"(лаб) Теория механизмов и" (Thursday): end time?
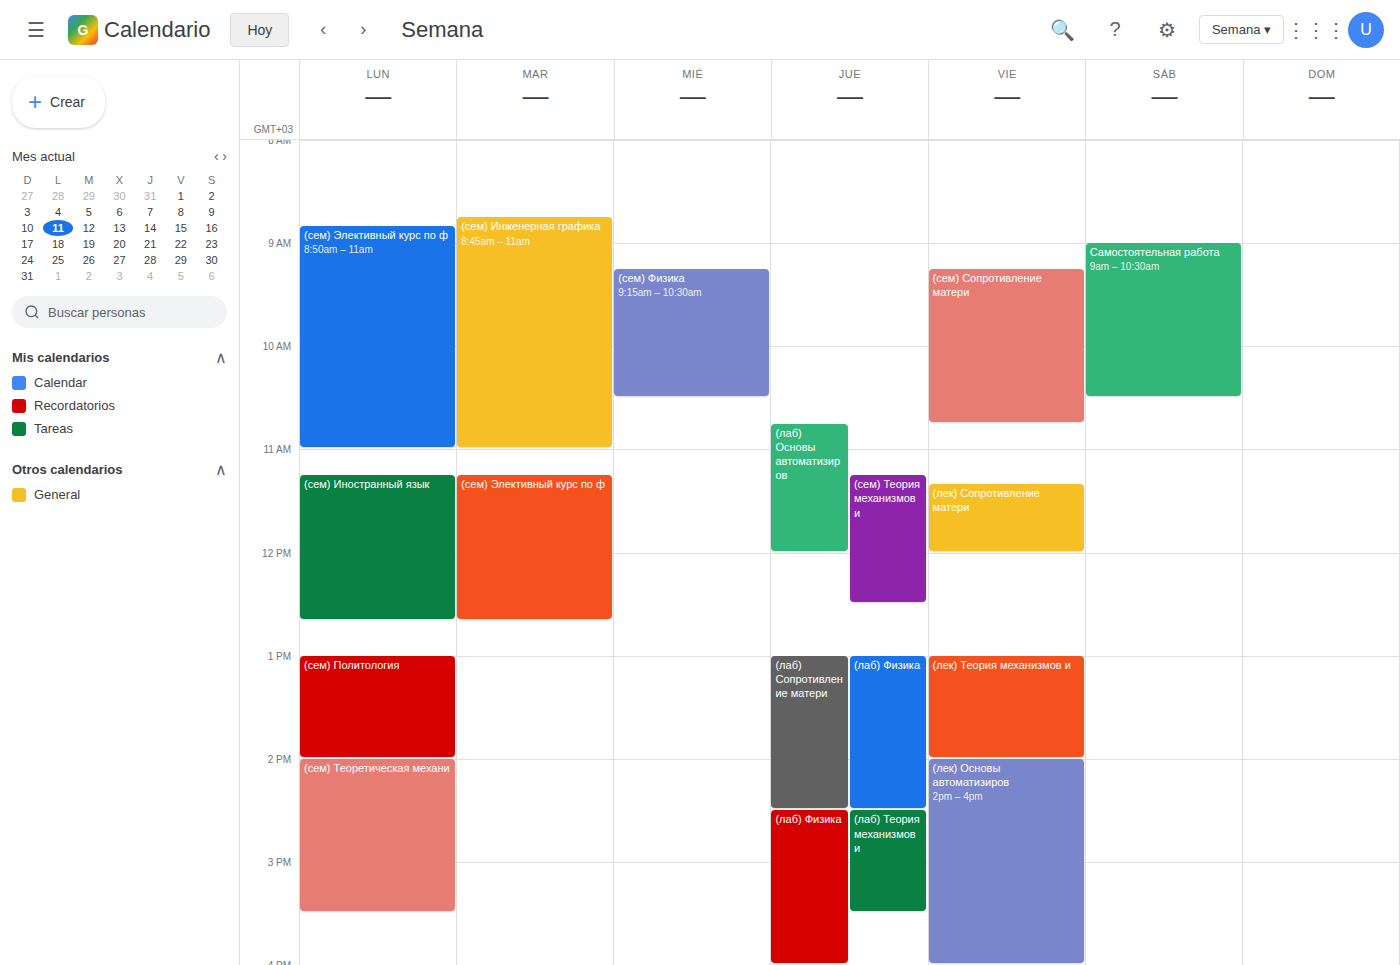
3:30 PM